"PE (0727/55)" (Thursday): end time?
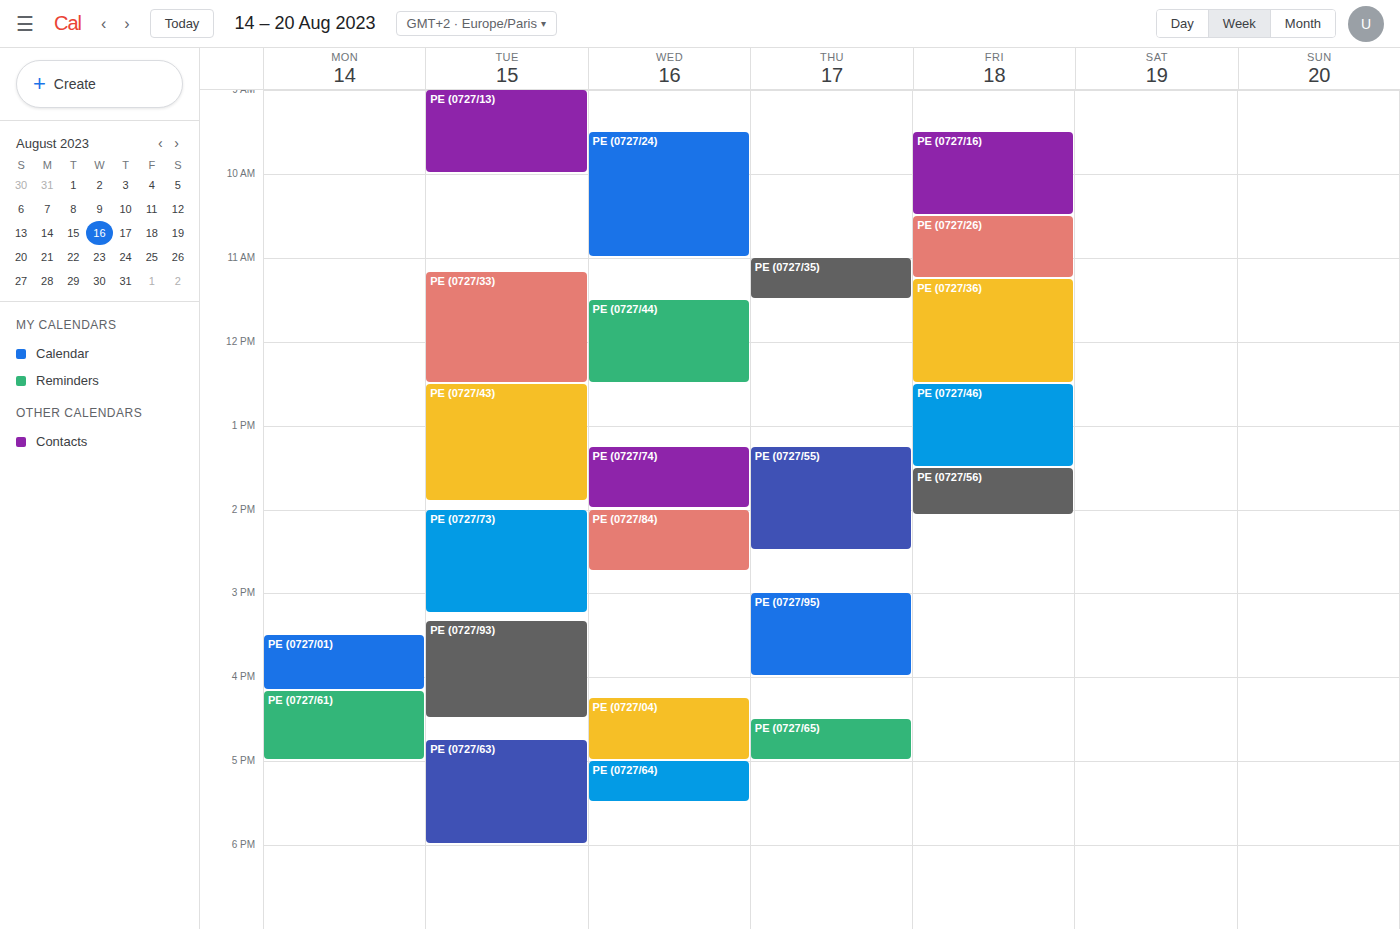
2:30 PM